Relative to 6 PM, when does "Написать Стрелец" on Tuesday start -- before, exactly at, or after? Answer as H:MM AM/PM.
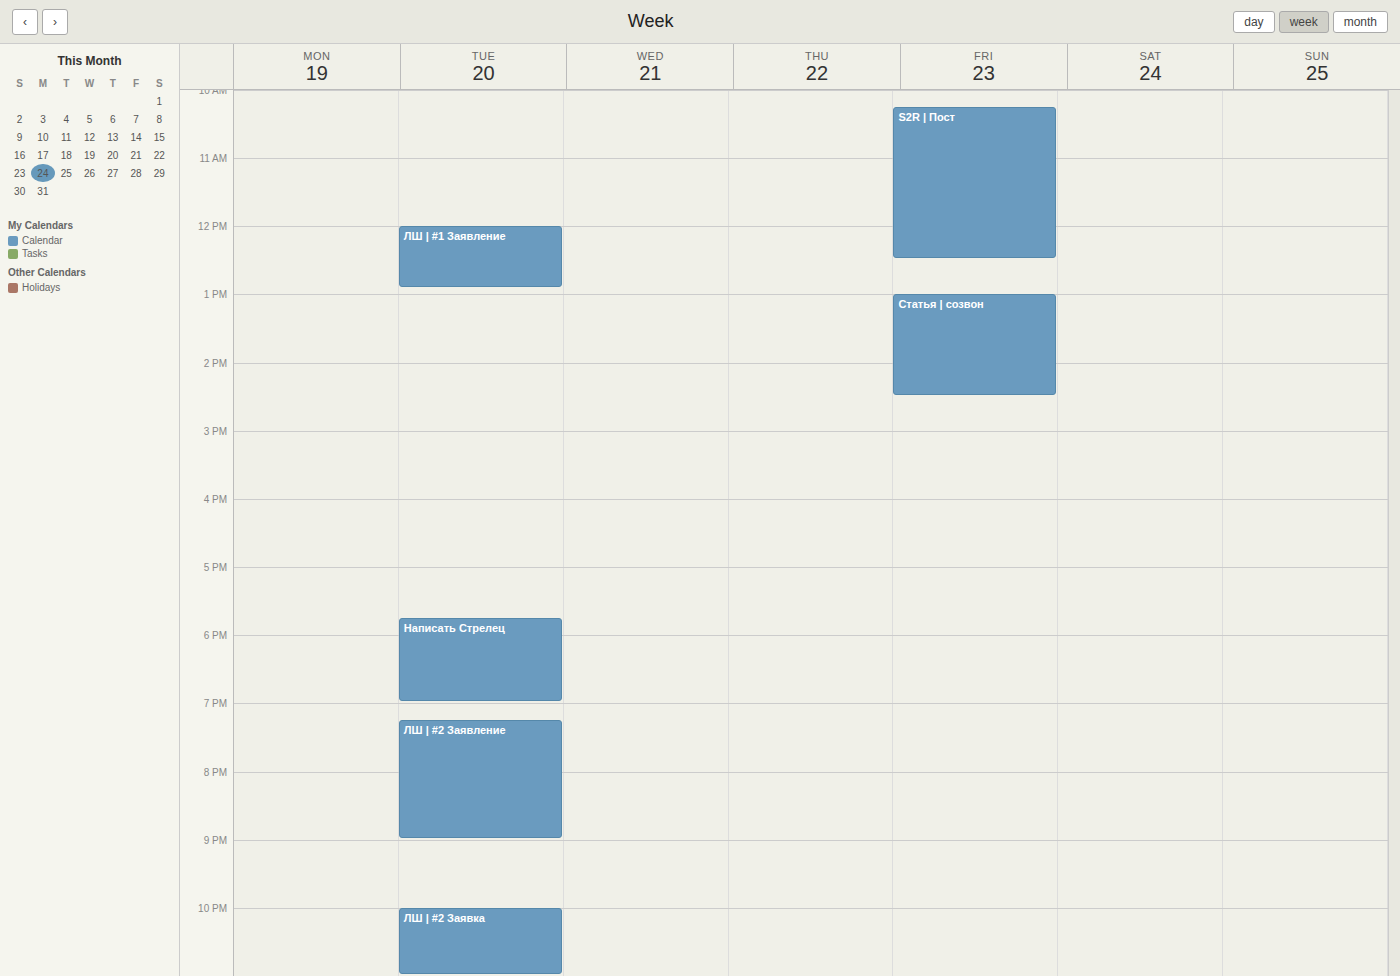
5:45 PM -- before 6 PM, 15 minutes above the 6 PM line.